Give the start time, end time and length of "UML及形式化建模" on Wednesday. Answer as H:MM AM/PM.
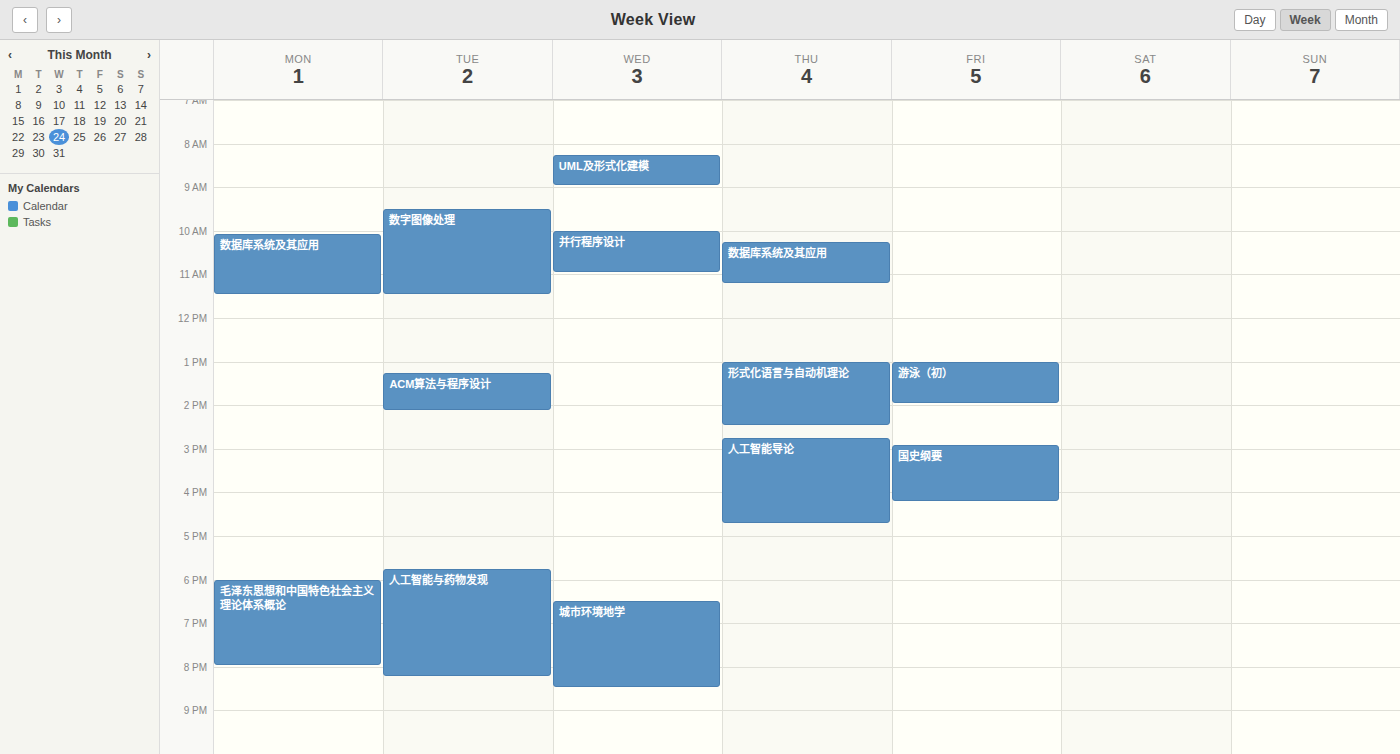
8:15 AM to 9:00 AM, 45 minutes